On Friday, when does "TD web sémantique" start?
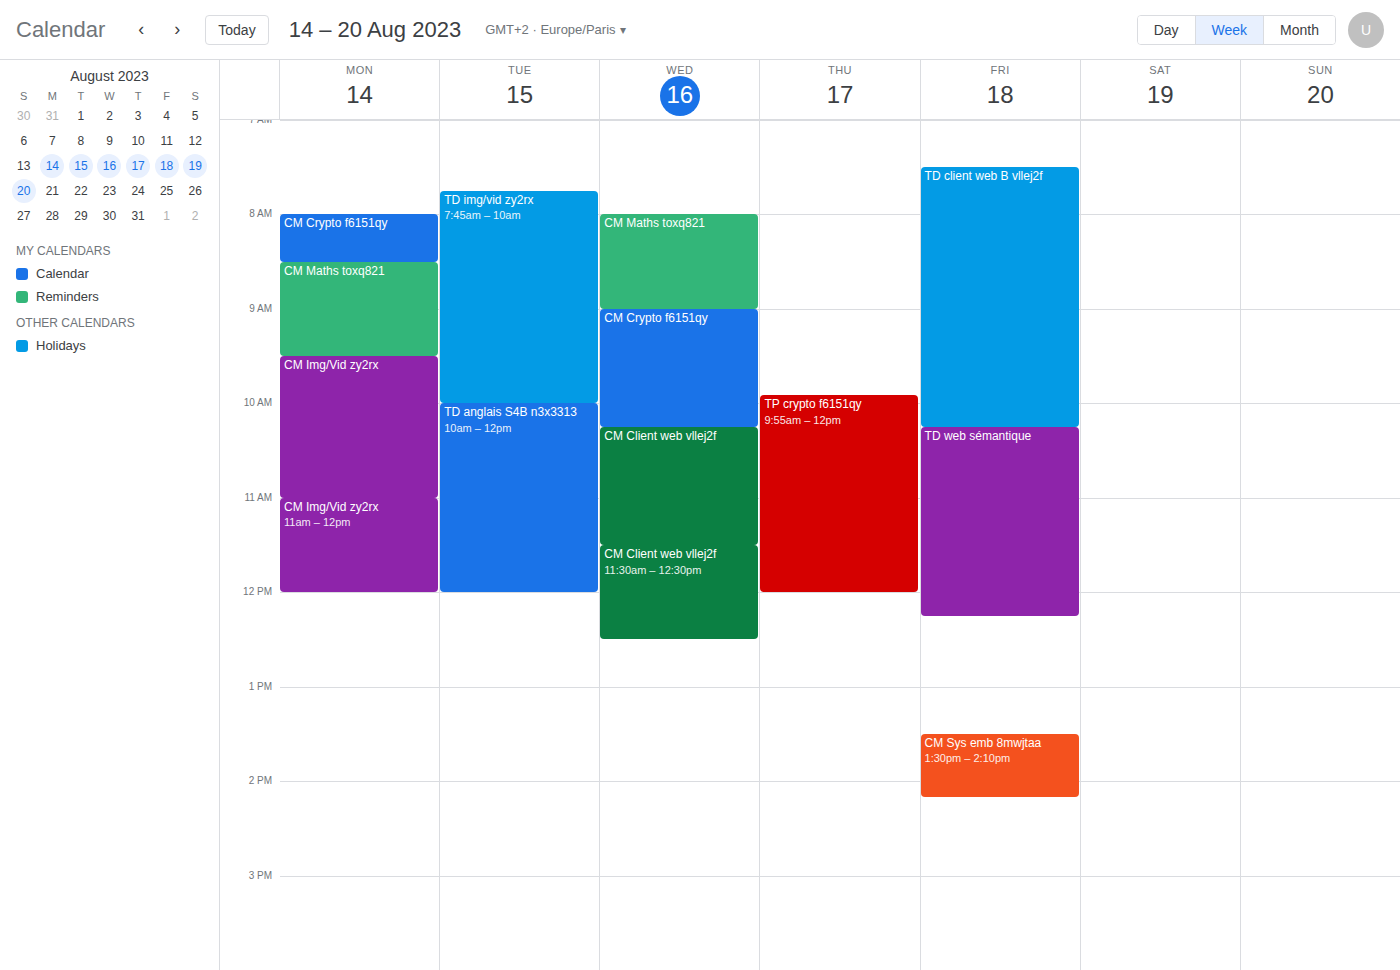
10:15 AM